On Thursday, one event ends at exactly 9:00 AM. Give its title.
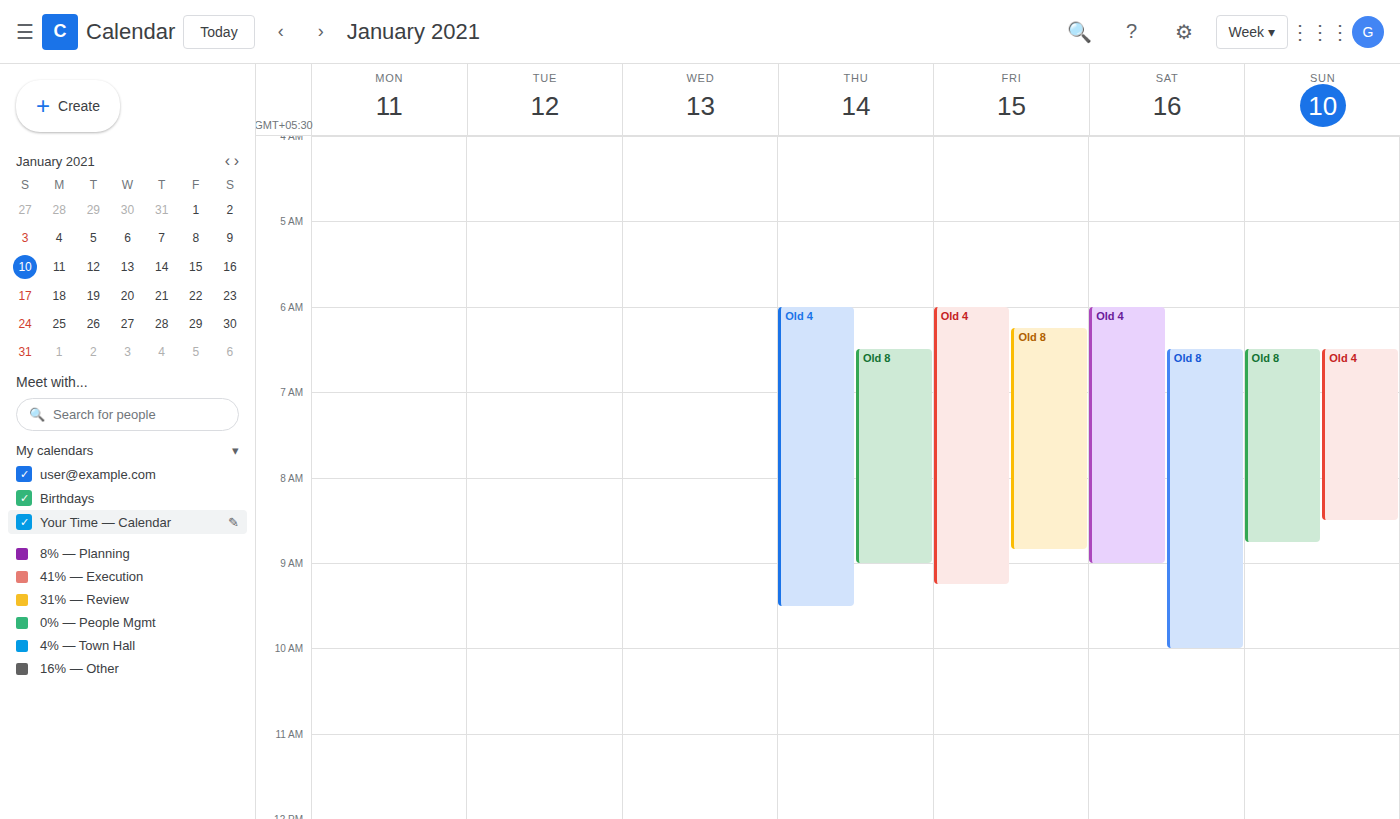
"Old 8"